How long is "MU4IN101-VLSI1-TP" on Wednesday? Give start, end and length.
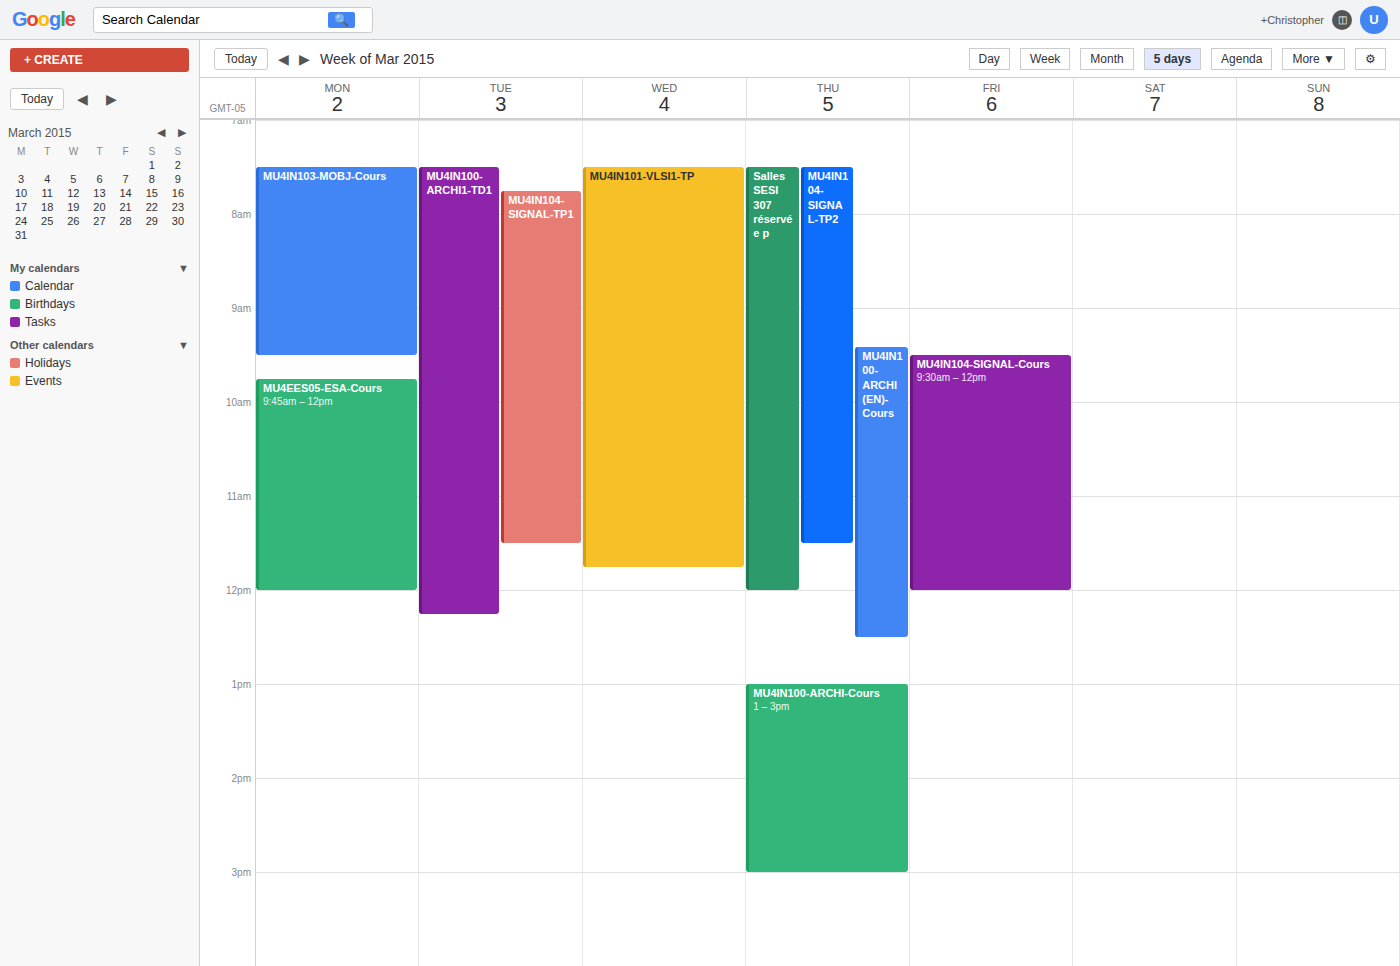
07:30 to 11:45, 4 hours 15 minutes